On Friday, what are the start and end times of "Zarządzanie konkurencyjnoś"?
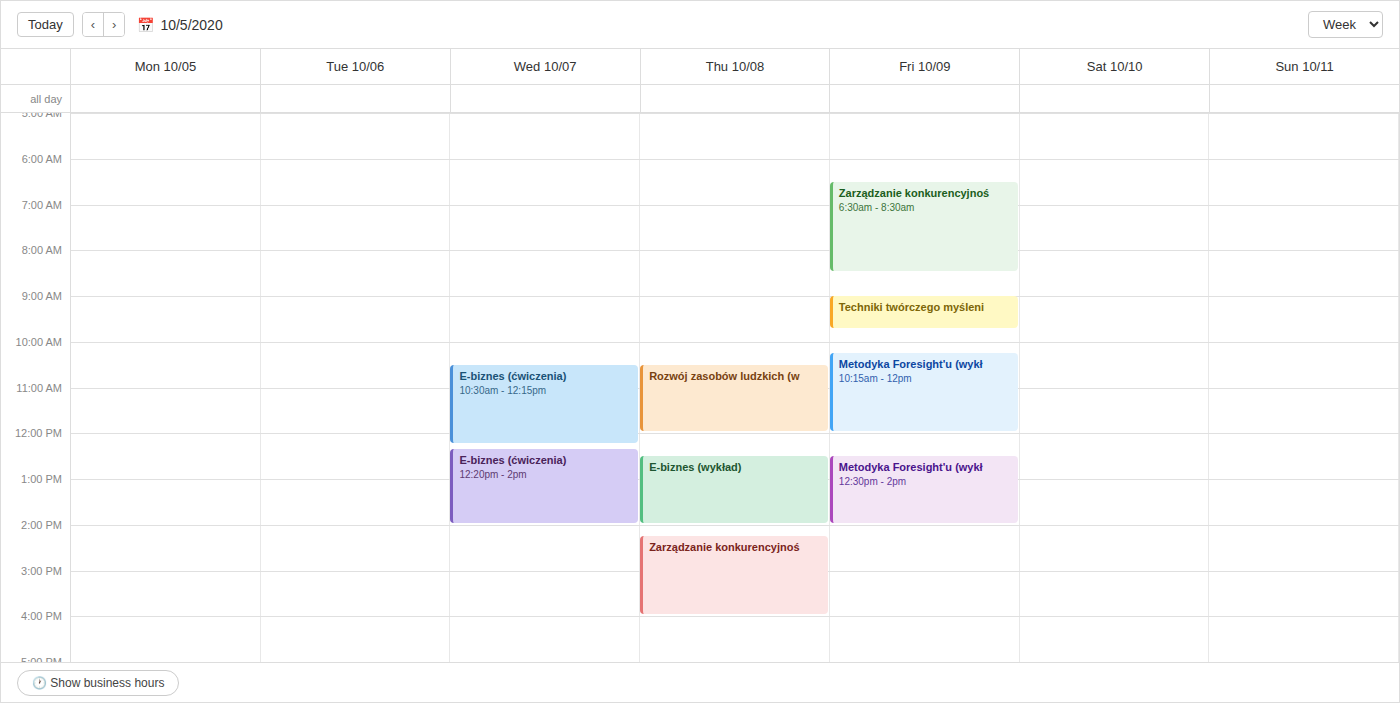
6:30 AM to 8:30 AM